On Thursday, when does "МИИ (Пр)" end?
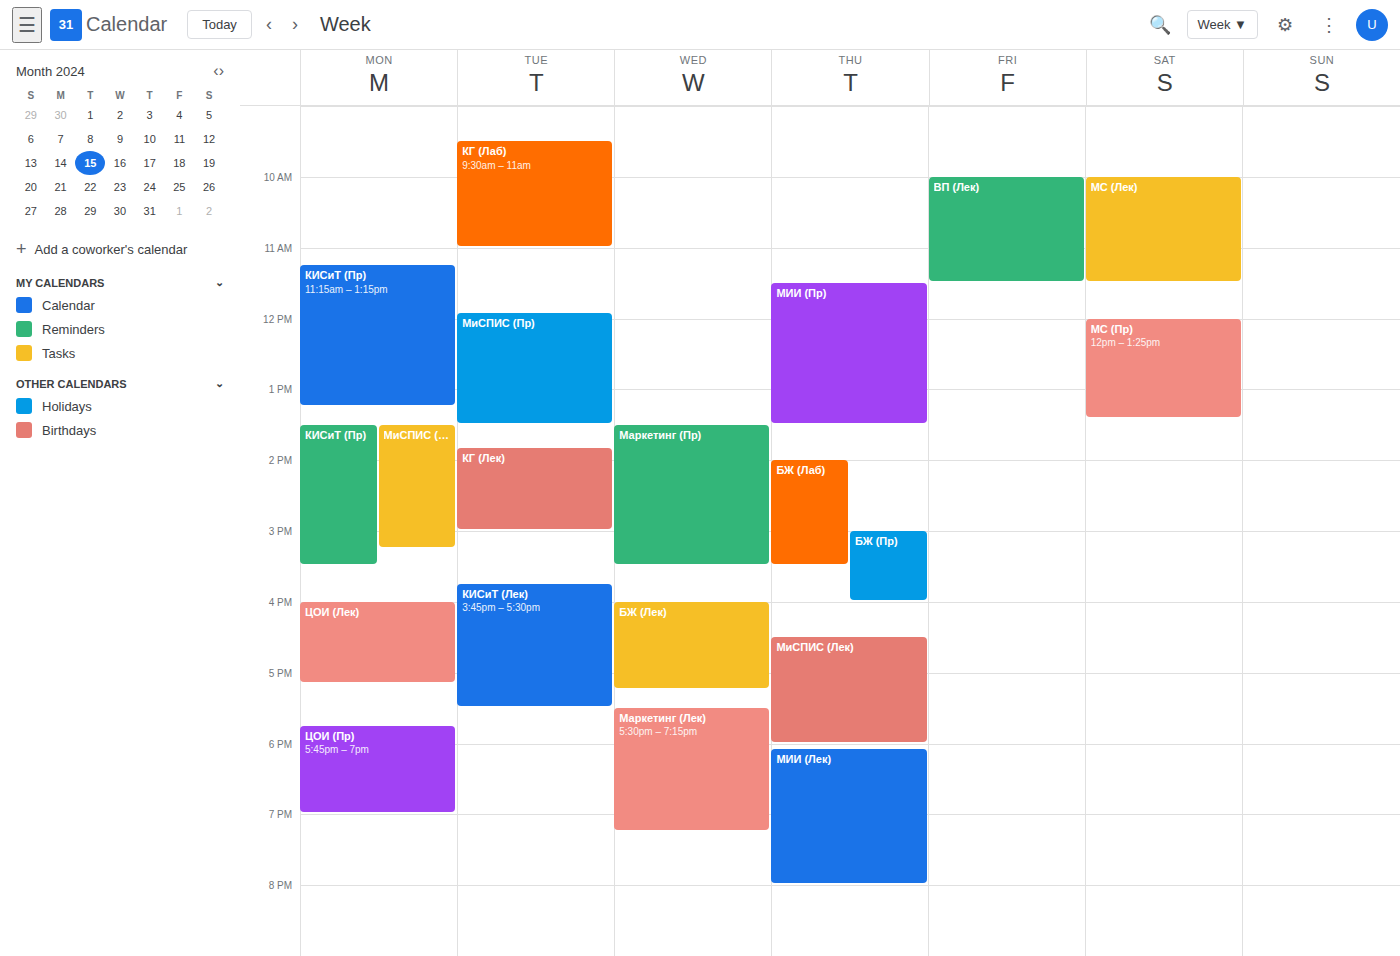
1:30 PM